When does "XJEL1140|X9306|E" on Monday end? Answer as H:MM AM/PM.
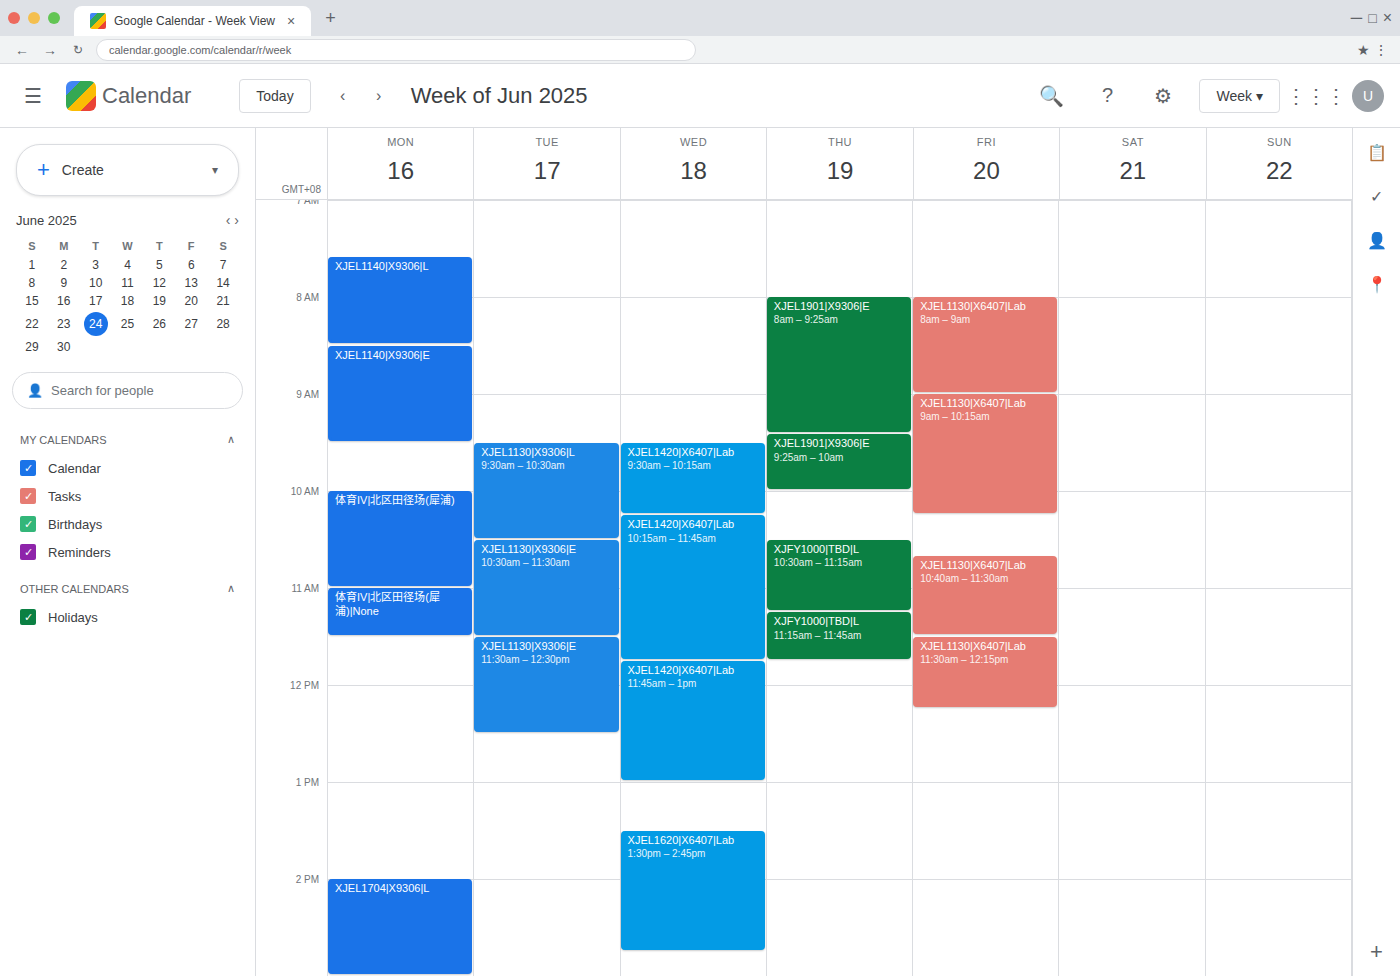
9:30 AM